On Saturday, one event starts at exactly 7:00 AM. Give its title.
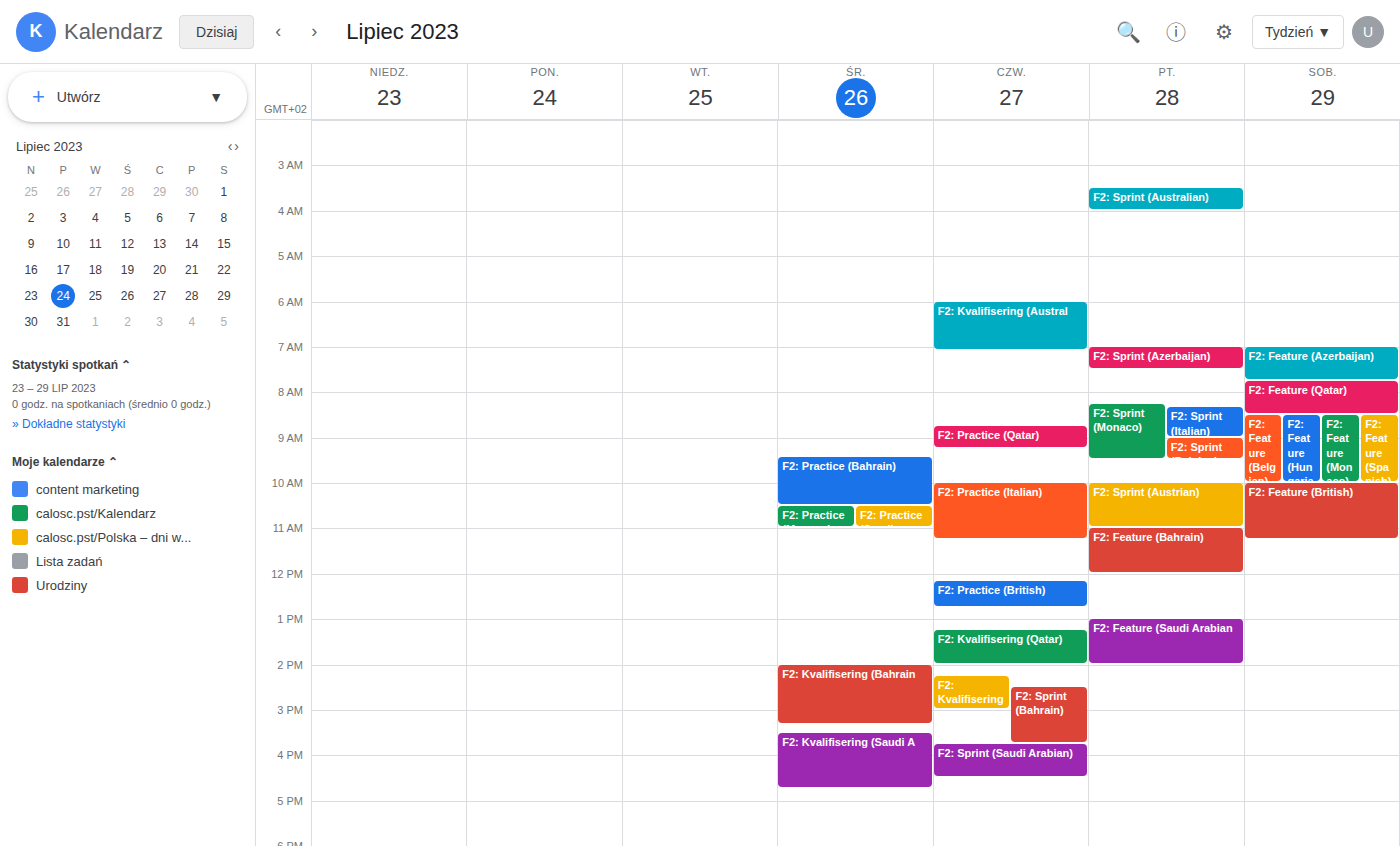
"F2: Feature (Azerbaijan)"